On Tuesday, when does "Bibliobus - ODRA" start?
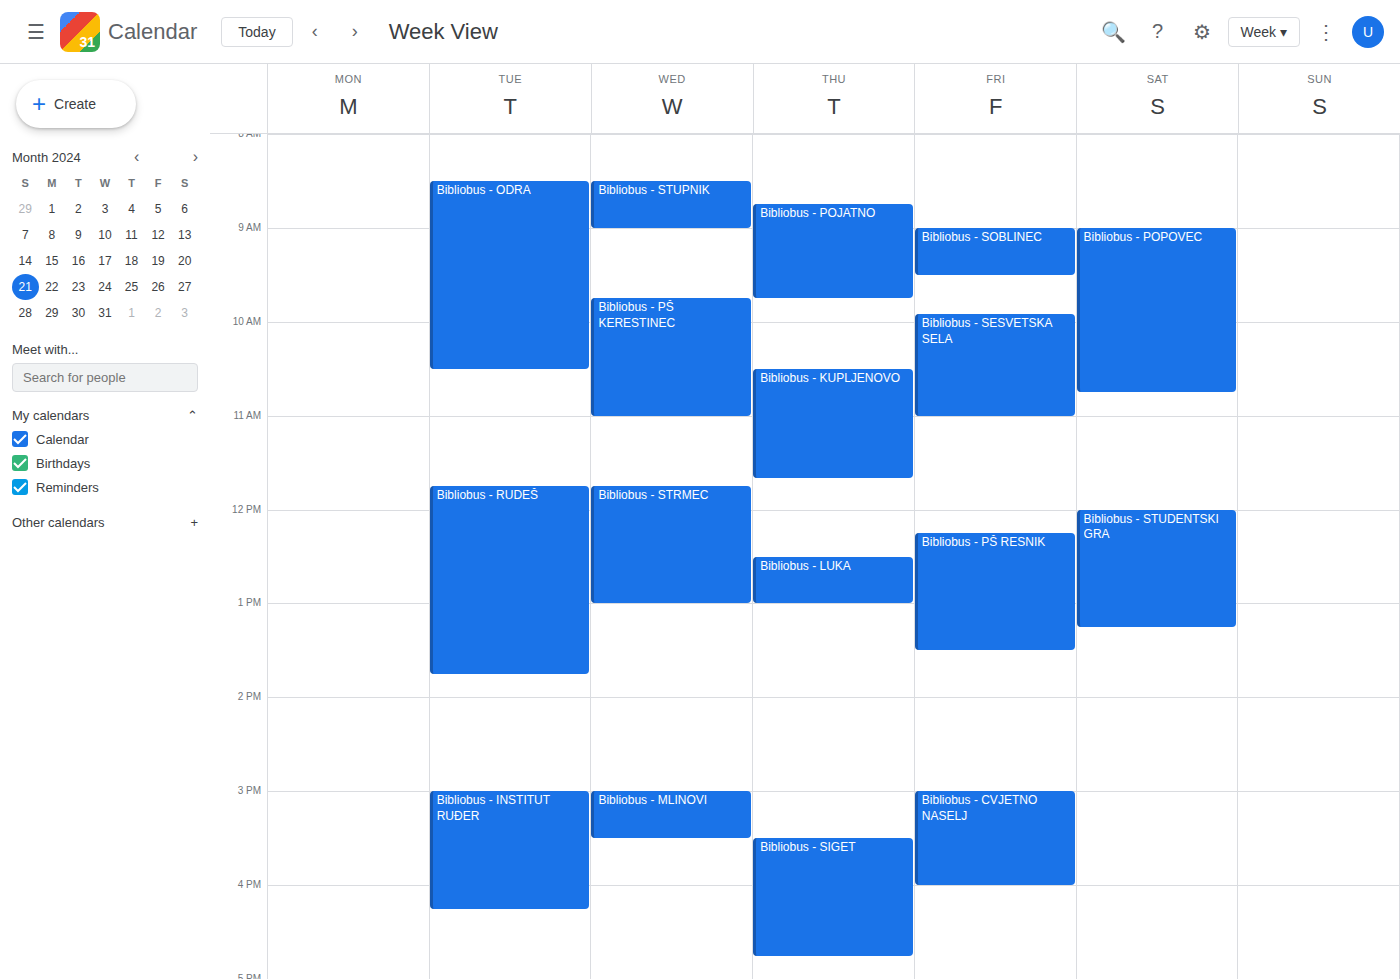
8:30 AM